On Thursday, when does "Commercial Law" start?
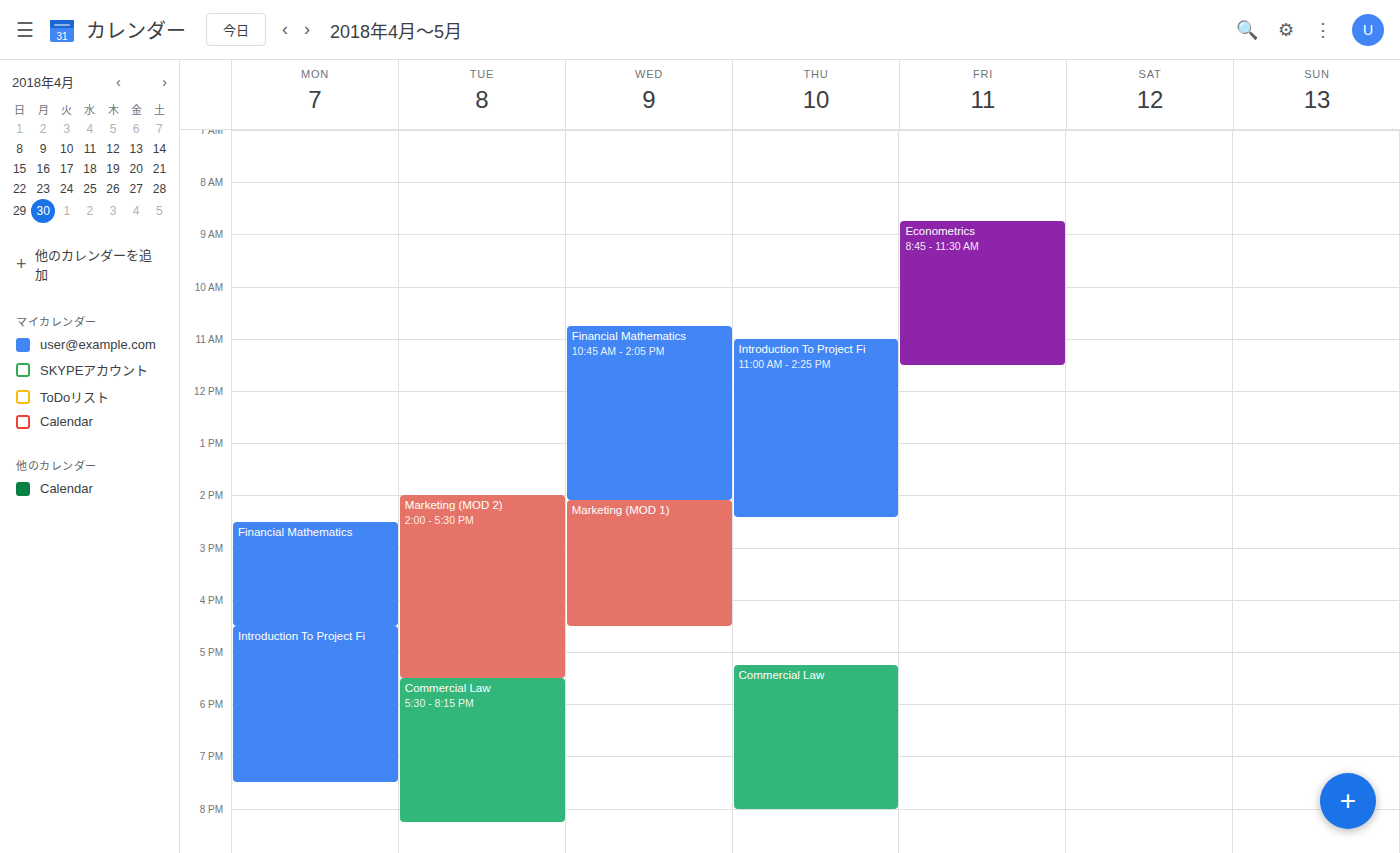
5:15 PM